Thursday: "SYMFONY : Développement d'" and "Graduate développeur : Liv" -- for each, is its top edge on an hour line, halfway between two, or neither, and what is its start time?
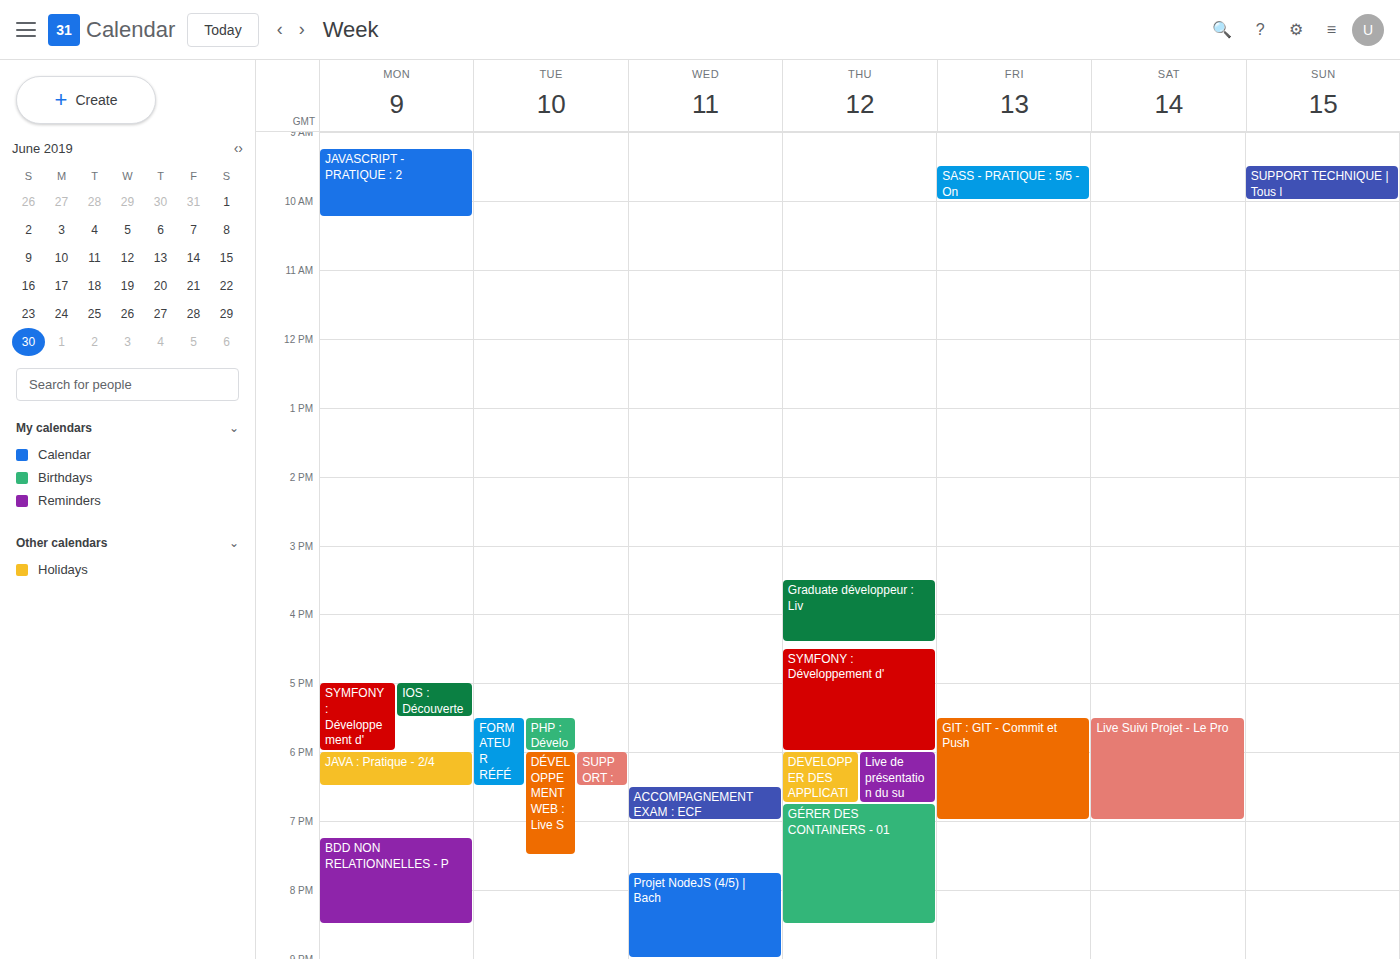
"SYMFONY : Développement d'": 4:30 PM, halfway between the 4 PM and 5 PM lines. "Graduate développeur : Liv": 3:30 PM, halfway between the 3 PM and 4 PM lines.